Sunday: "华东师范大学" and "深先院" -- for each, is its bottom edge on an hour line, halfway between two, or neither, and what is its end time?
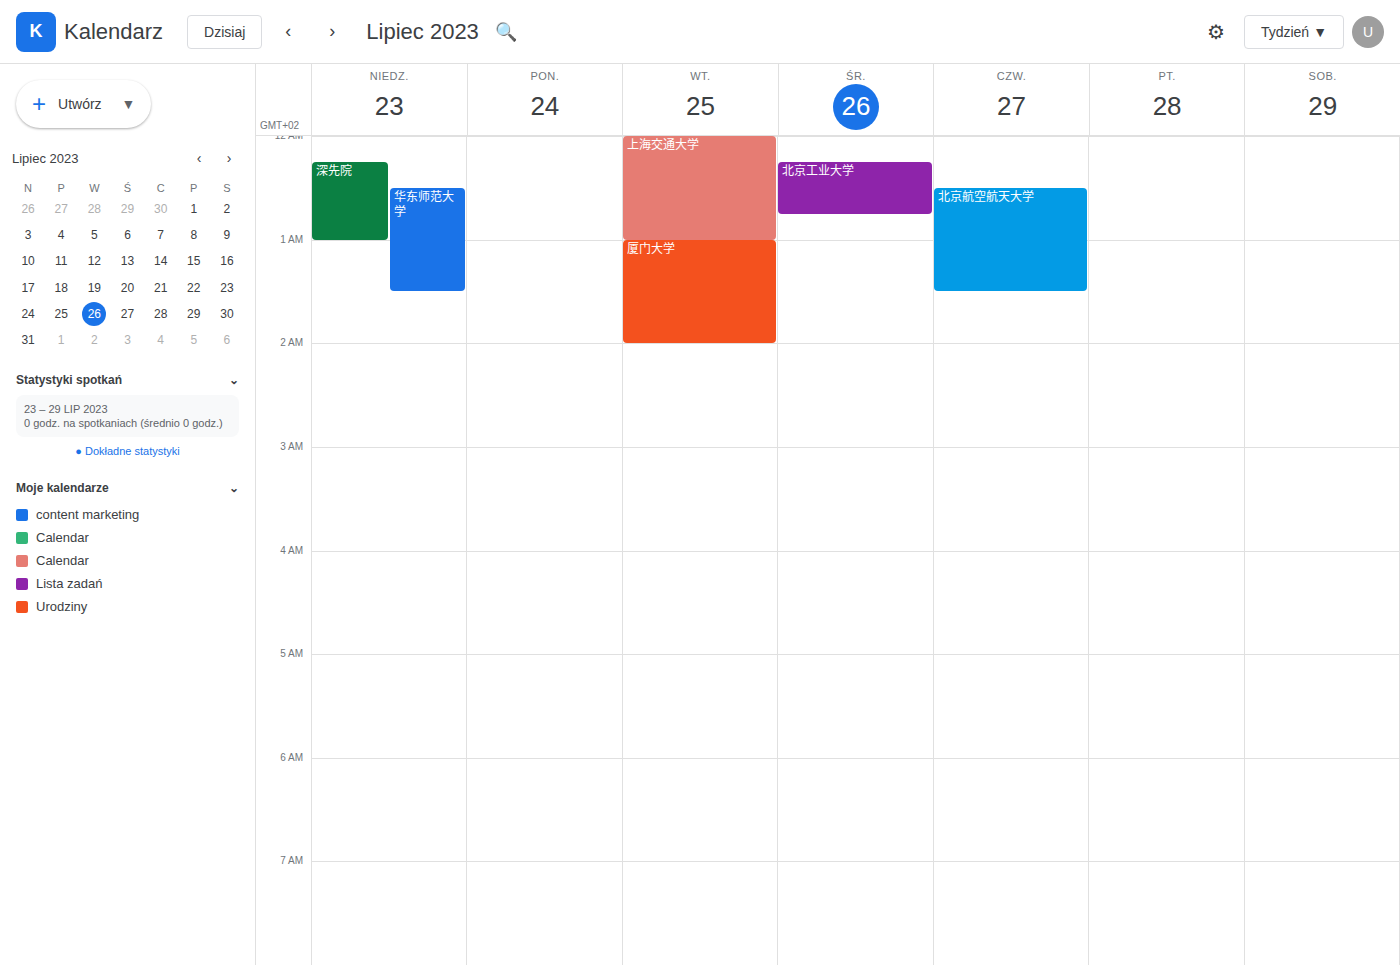
"华东师范大学": 1:30 AM, halfway between the 1 AM and 2 AM lines. "深先院": 1:00 AM, exactly on the 1 AM line.